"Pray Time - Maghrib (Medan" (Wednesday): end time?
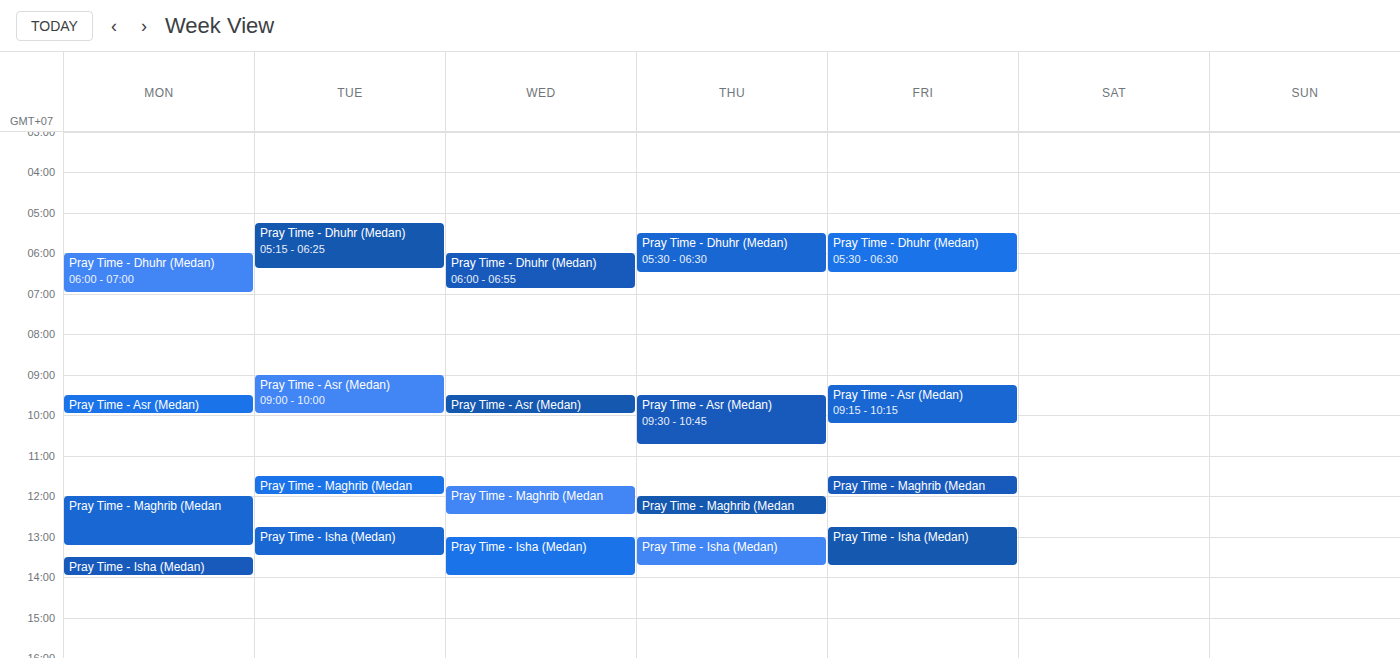
12:30 PM